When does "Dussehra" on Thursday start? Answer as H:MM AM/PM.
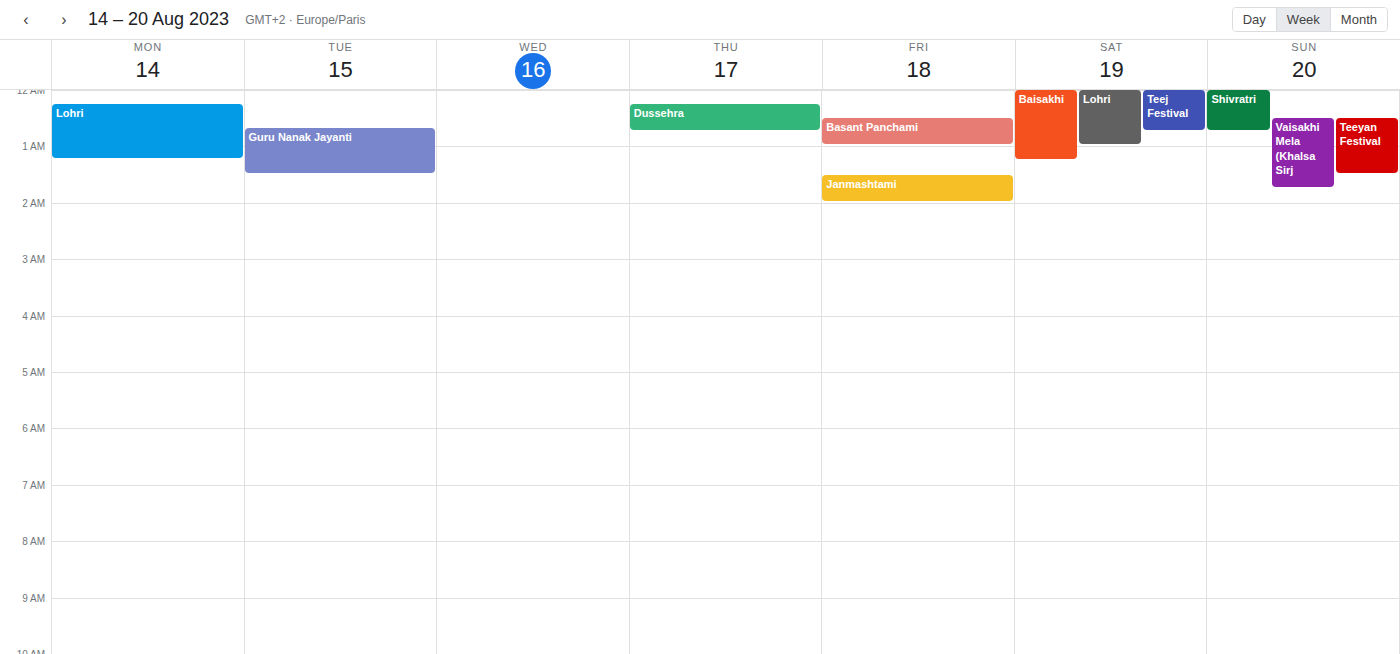
12:15 AM